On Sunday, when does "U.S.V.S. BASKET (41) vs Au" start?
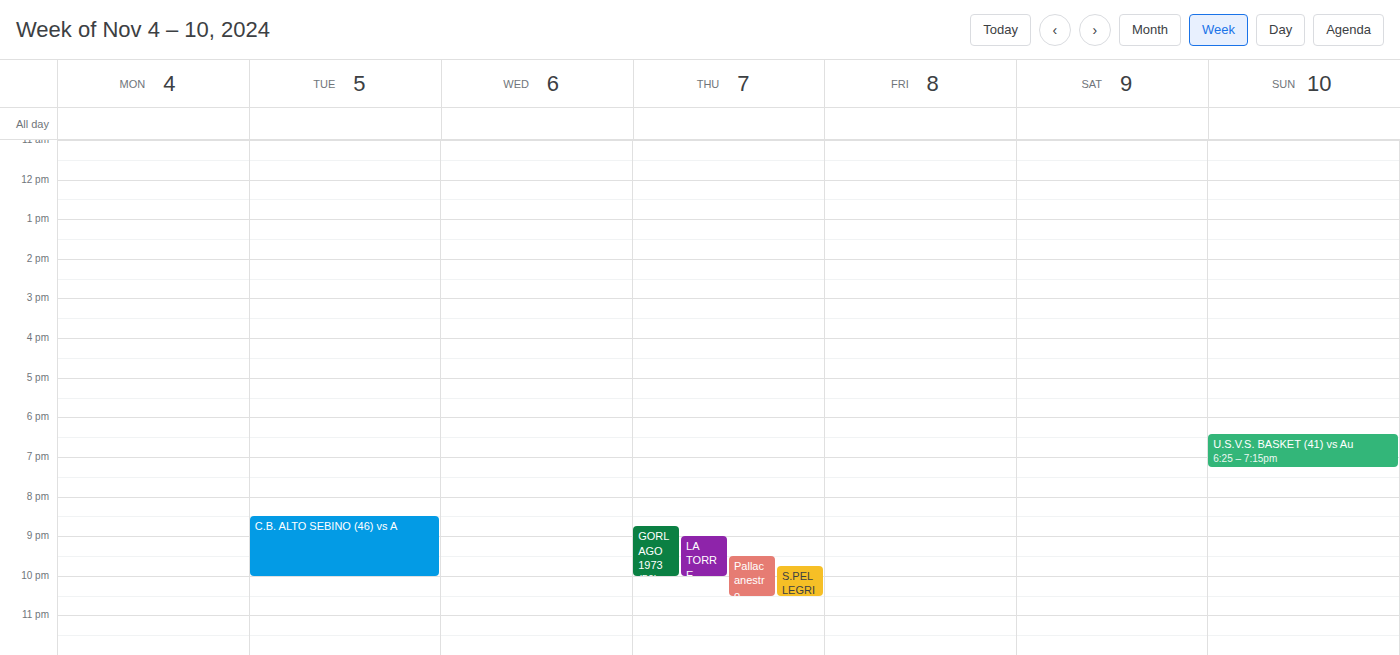
6:25 PM